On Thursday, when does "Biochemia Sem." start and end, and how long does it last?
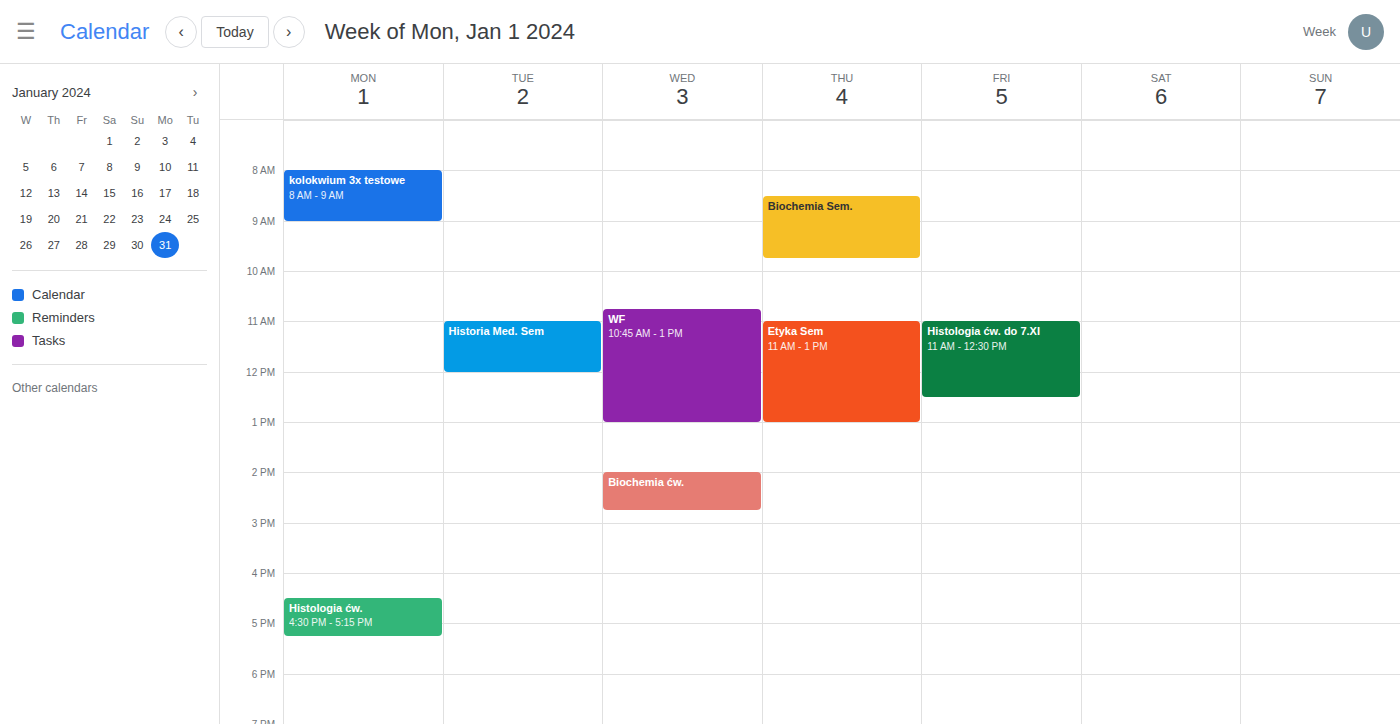
8:30 AM to 9:45 AM, 1 hour 15 minutes